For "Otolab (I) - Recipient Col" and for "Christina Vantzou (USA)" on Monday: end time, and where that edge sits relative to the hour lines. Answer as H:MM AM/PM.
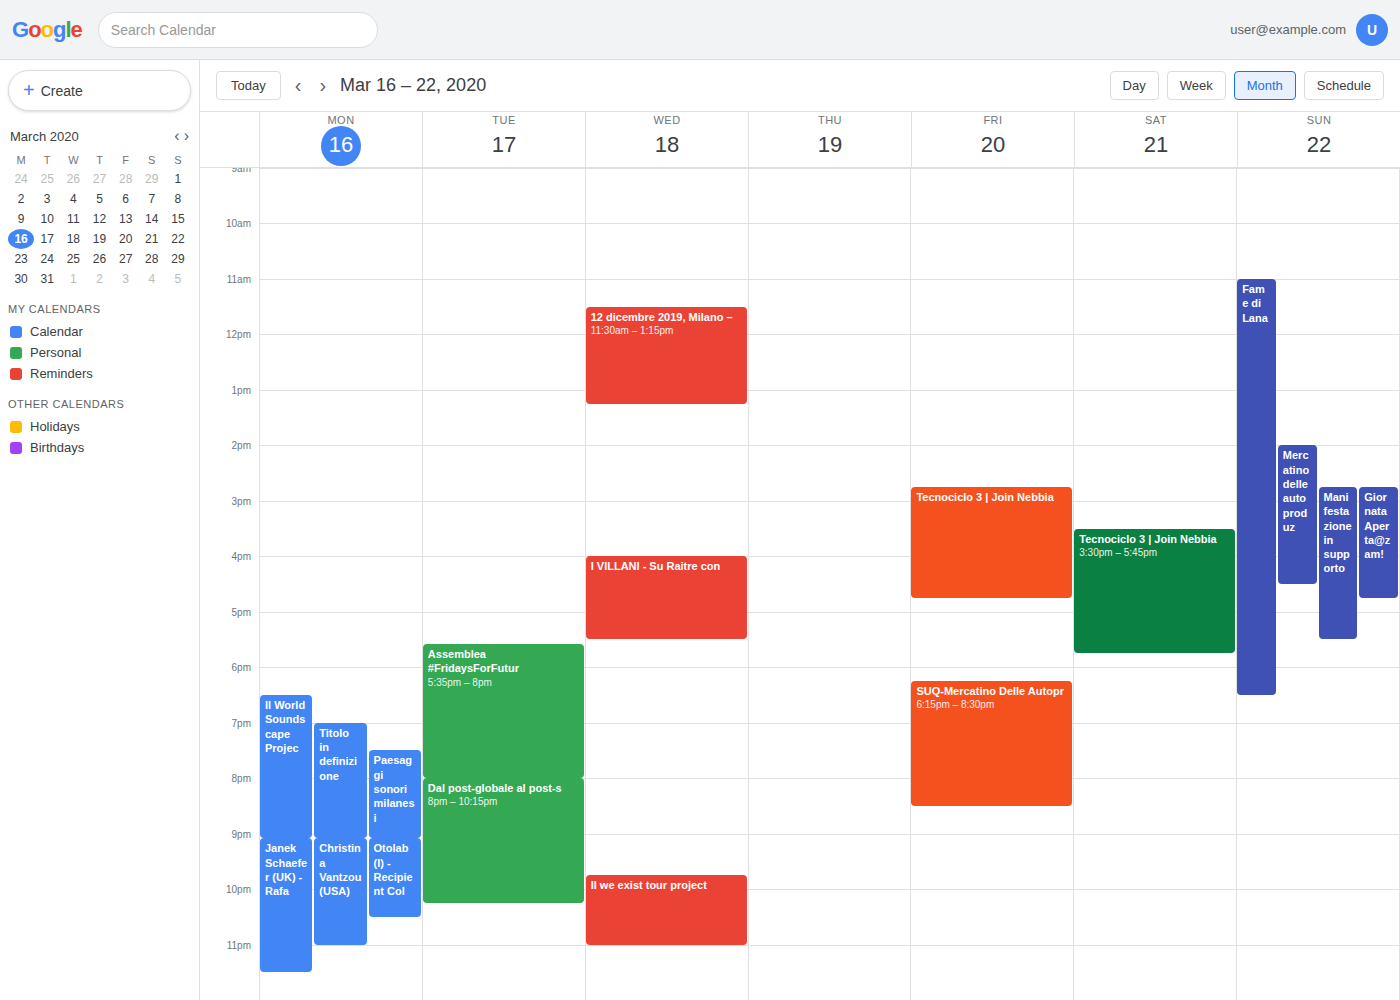
"Otolab (I) - Recipient Col": 10:30 PM, halfway between the 10 PM and 11 PM lines. "Christina Vantzou (USA)": 11:00 PM, exactly on the 11 PM line.